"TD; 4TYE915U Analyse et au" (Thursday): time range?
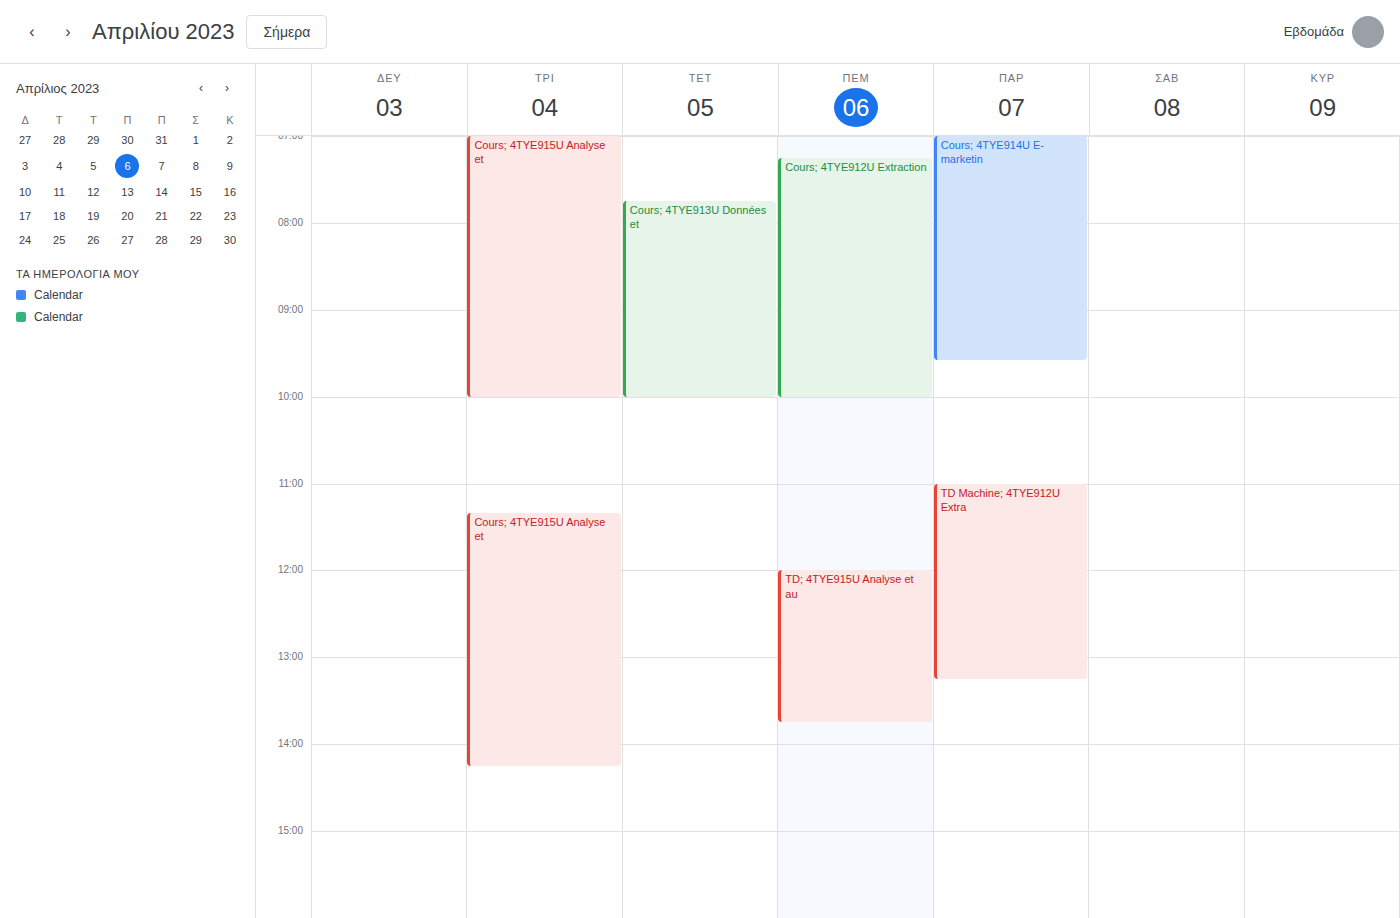
12:00 to 13:45